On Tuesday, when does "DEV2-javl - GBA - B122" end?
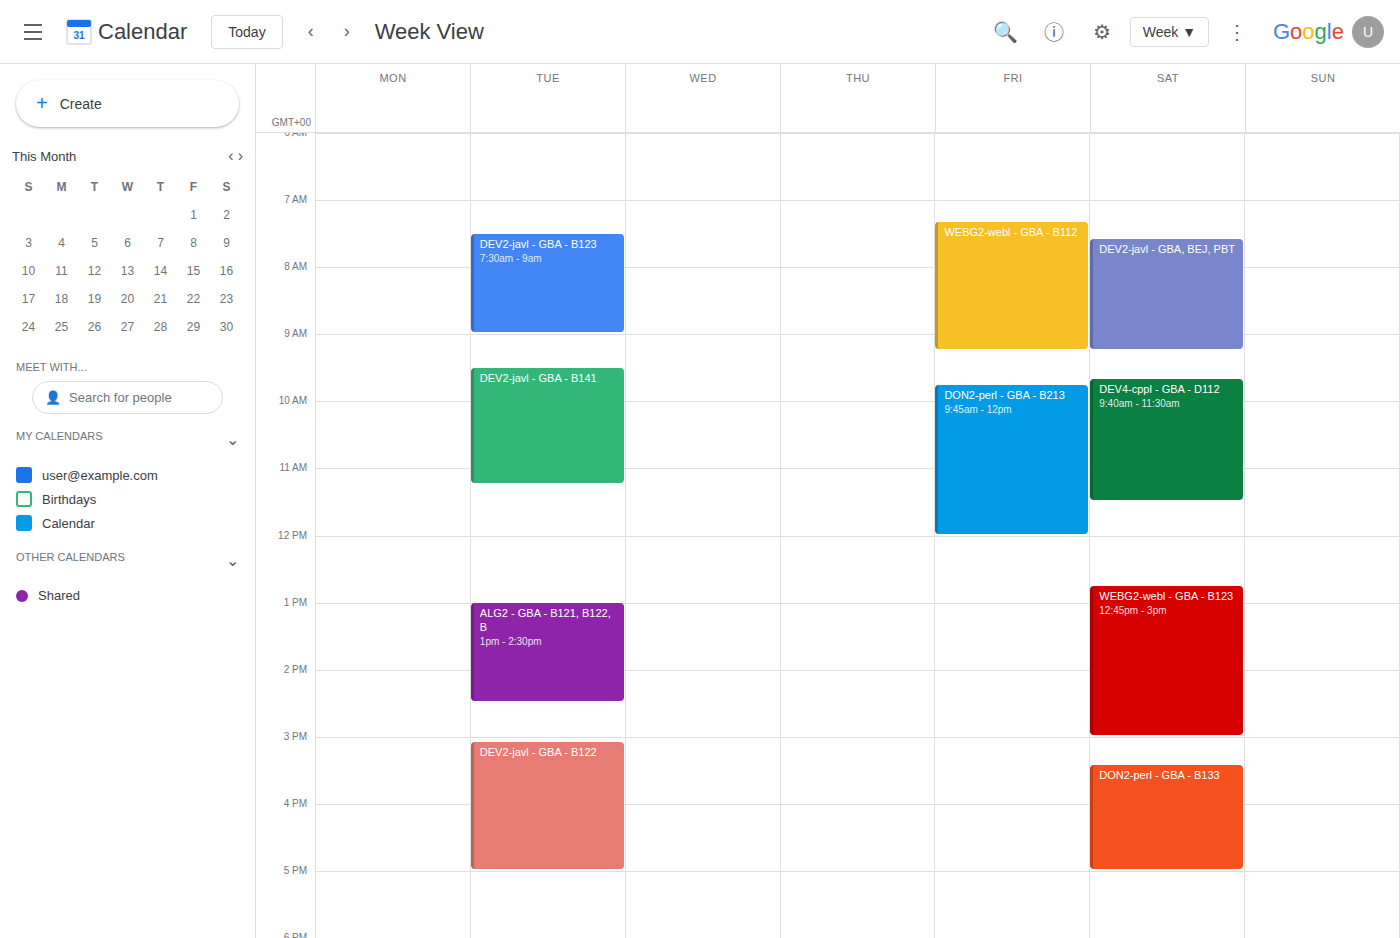
5:00 PM